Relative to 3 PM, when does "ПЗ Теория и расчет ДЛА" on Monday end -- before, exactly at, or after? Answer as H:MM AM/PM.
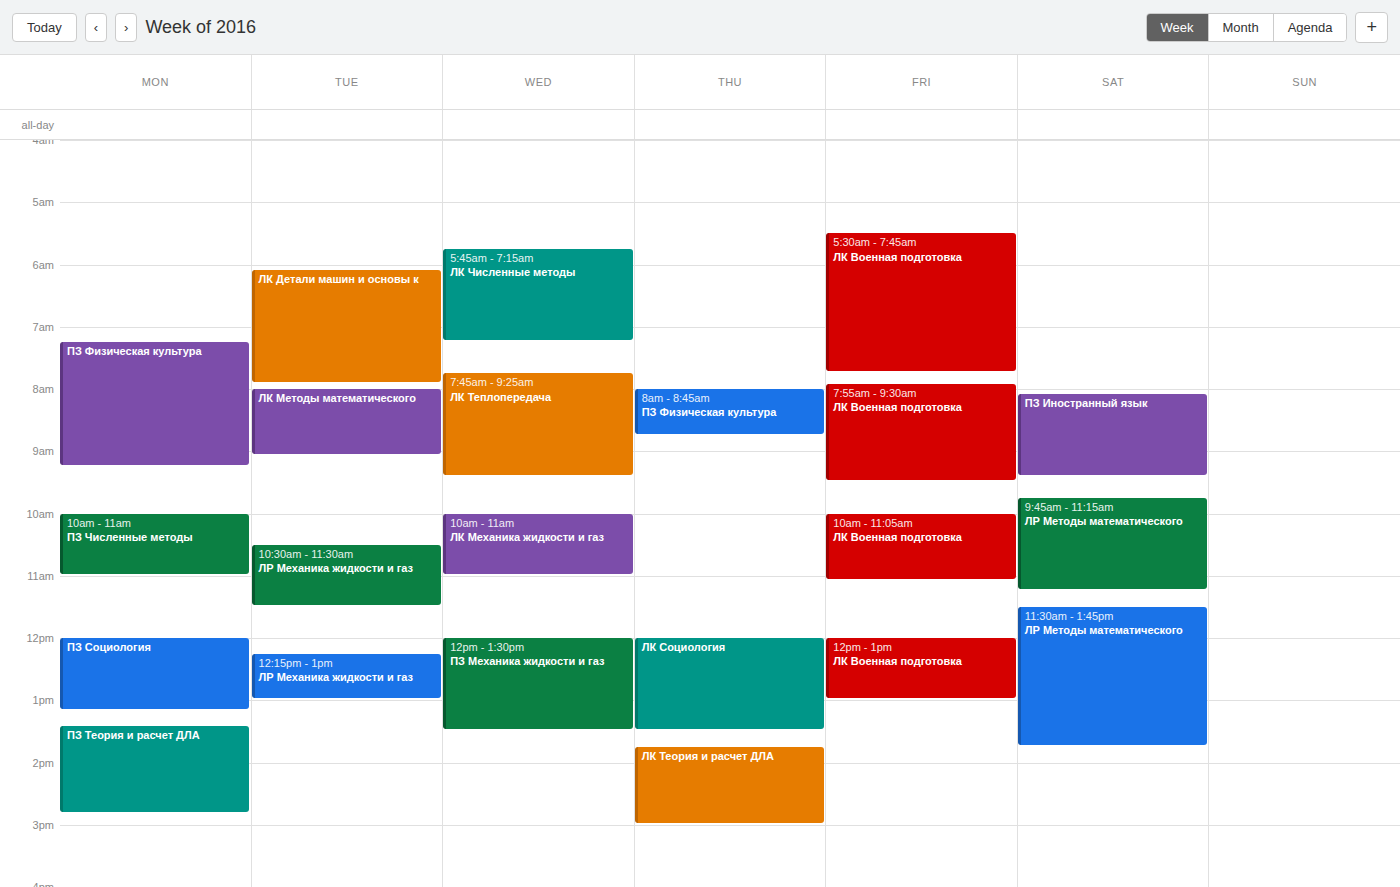
2:50 PM -- before 3 PM, 10 minutes above the 3 PM line.